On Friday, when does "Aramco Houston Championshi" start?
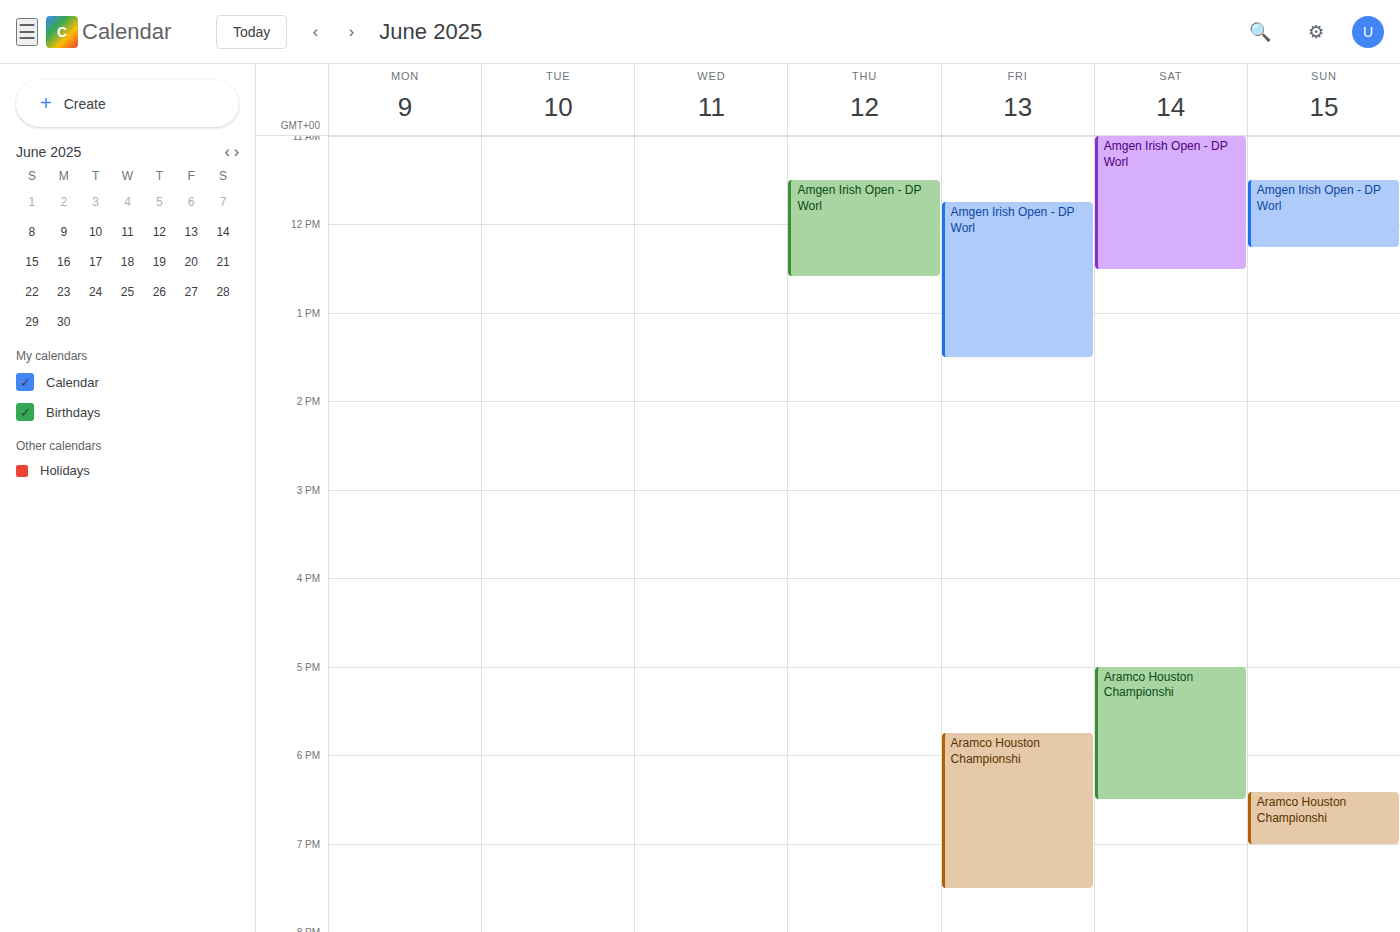
5:45 PM